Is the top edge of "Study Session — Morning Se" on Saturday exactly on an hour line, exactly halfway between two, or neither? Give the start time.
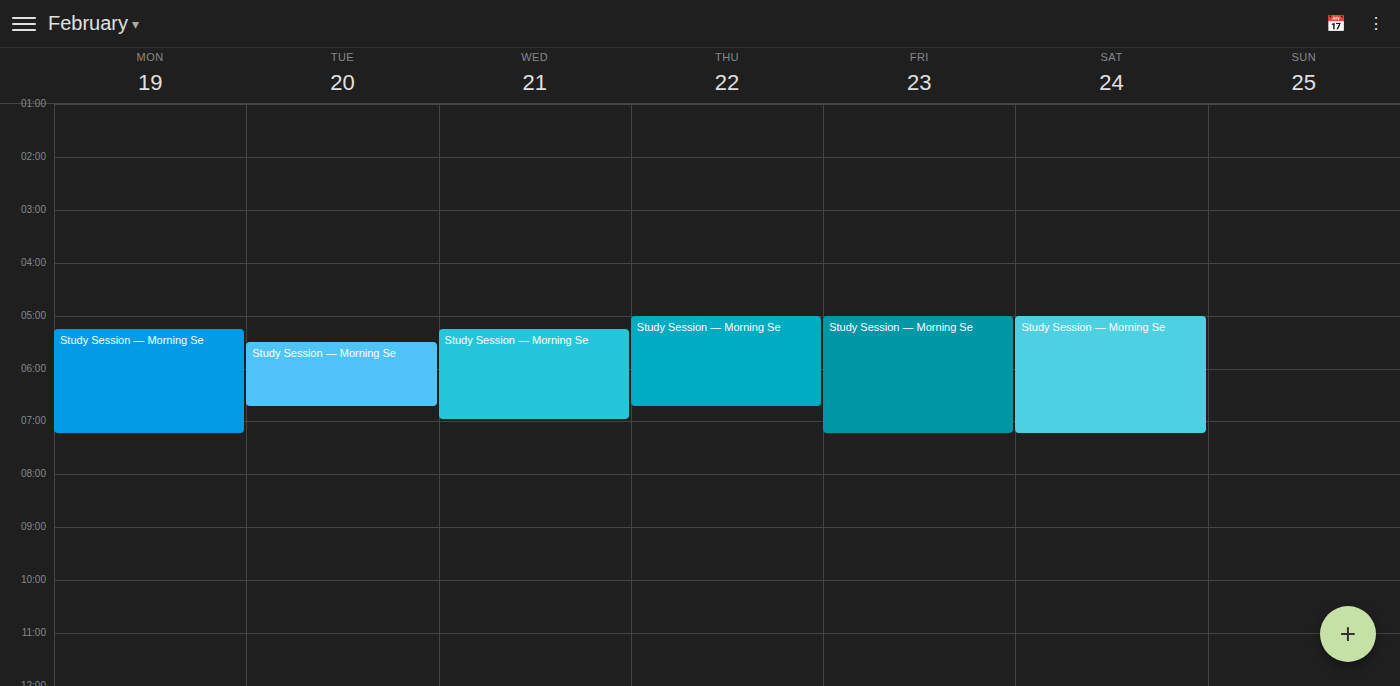
5:00 AM -- exactly on the 5 AM line.